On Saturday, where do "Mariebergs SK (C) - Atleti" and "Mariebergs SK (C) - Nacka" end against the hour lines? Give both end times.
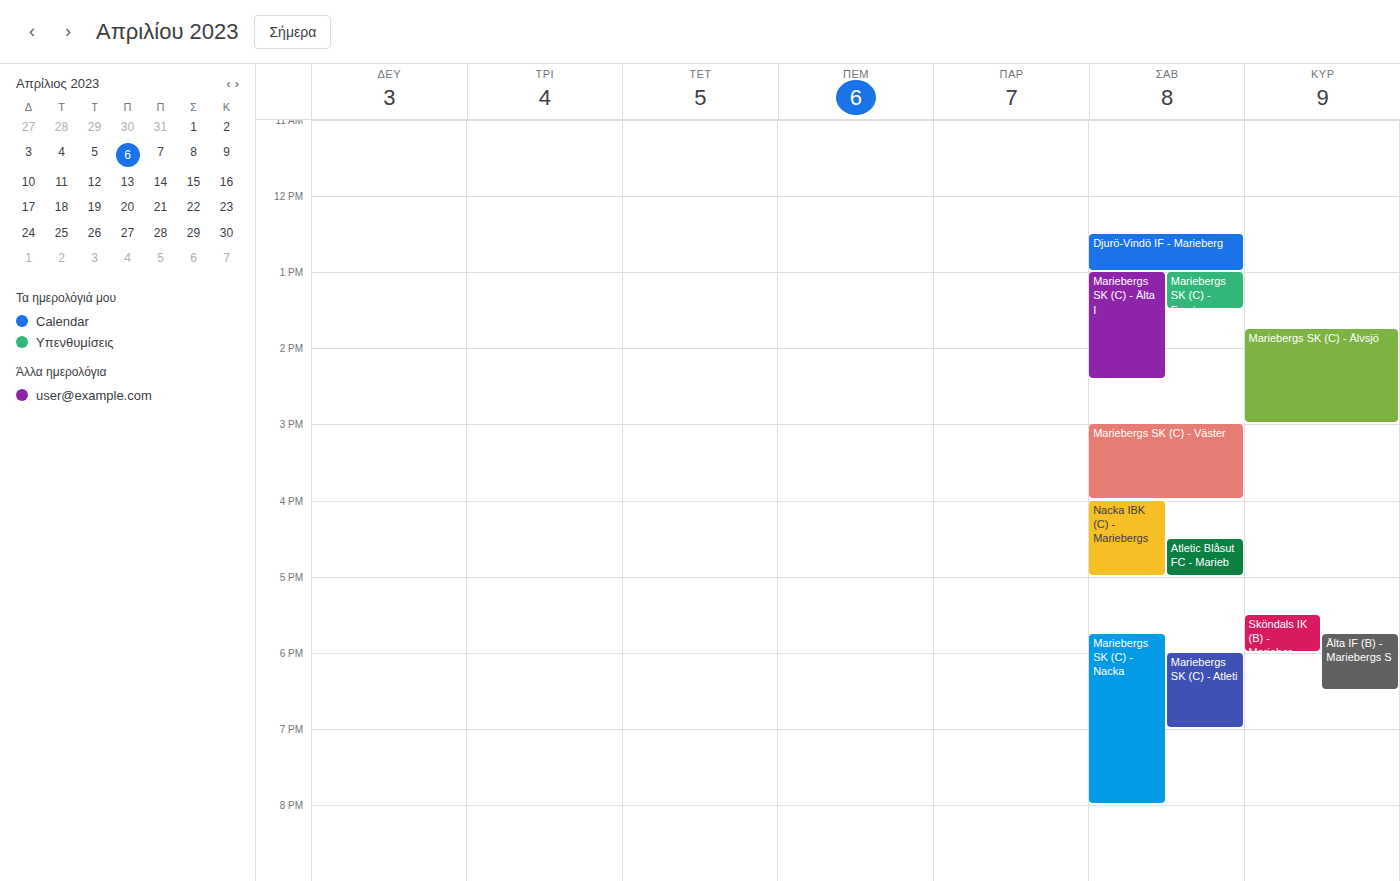
"Mariebergs SK (C) - Atleti": 7:00 PM, exactly on the 7 PM line. "Mariebergs SK (C) - Nacka": 8:00 PM, exactly on the 8 PM line.